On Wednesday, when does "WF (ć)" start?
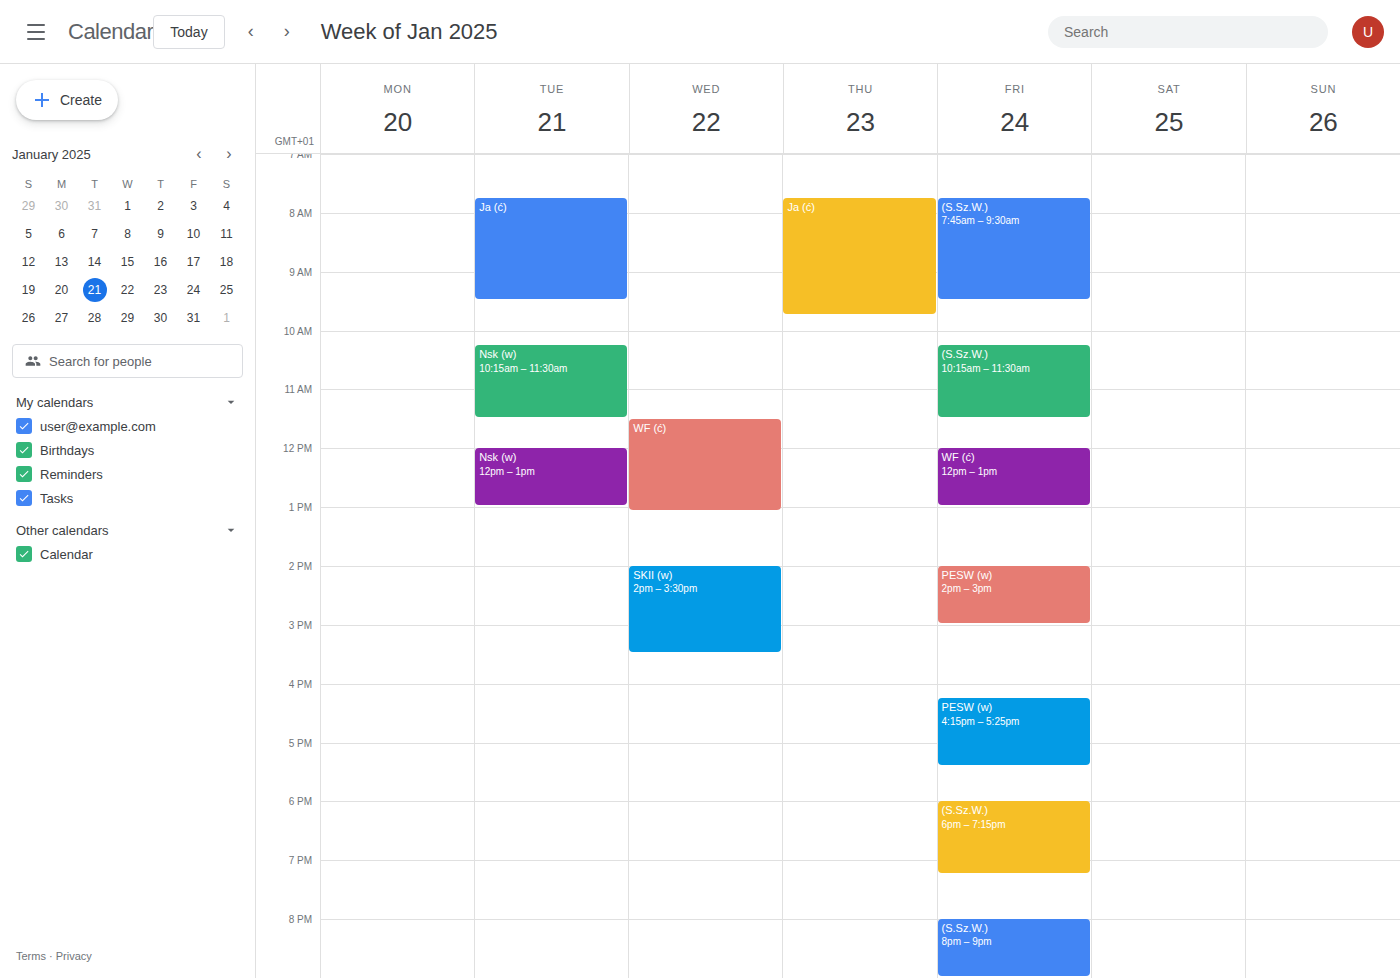
11:30 AM